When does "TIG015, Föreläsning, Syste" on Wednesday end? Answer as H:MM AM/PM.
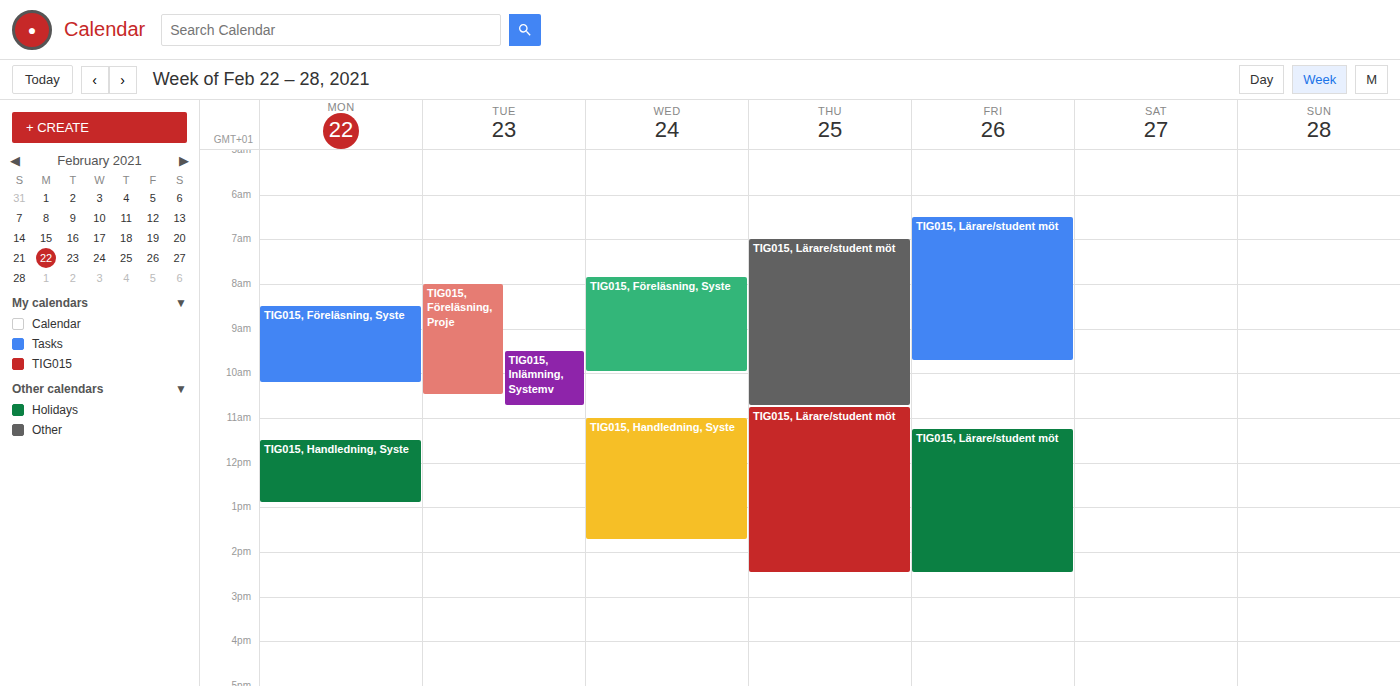
10:00 AM